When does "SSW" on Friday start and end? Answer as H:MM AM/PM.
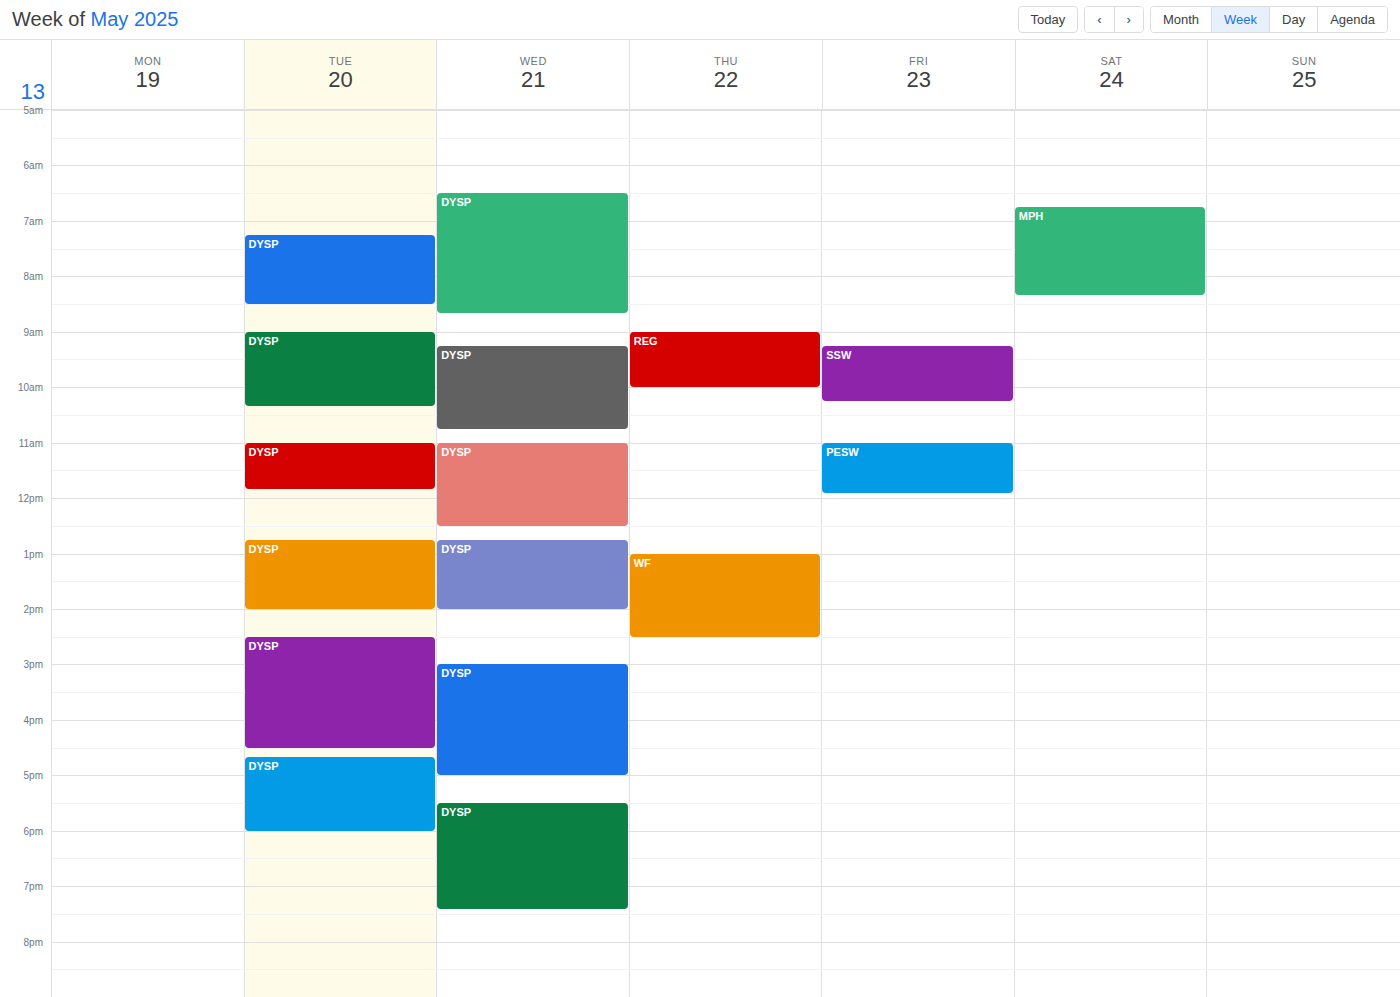
9:15 AM to 10:15 AM